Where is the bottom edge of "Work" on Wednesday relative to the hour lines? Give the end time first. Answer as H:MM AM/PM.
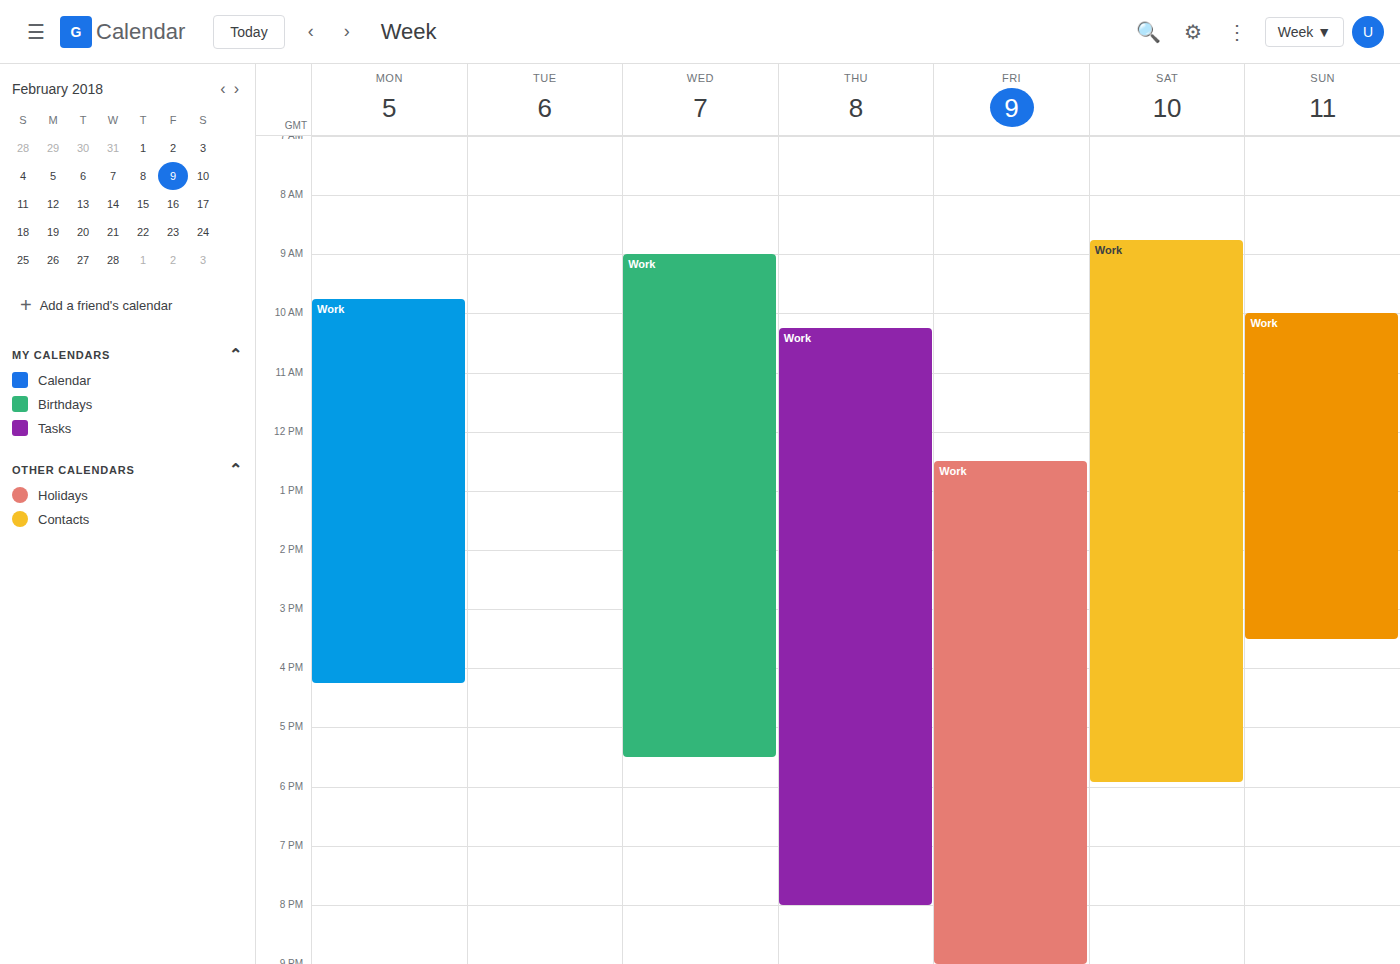
5:30 PM -- halfway between the 5 PM and 6 PM lines.